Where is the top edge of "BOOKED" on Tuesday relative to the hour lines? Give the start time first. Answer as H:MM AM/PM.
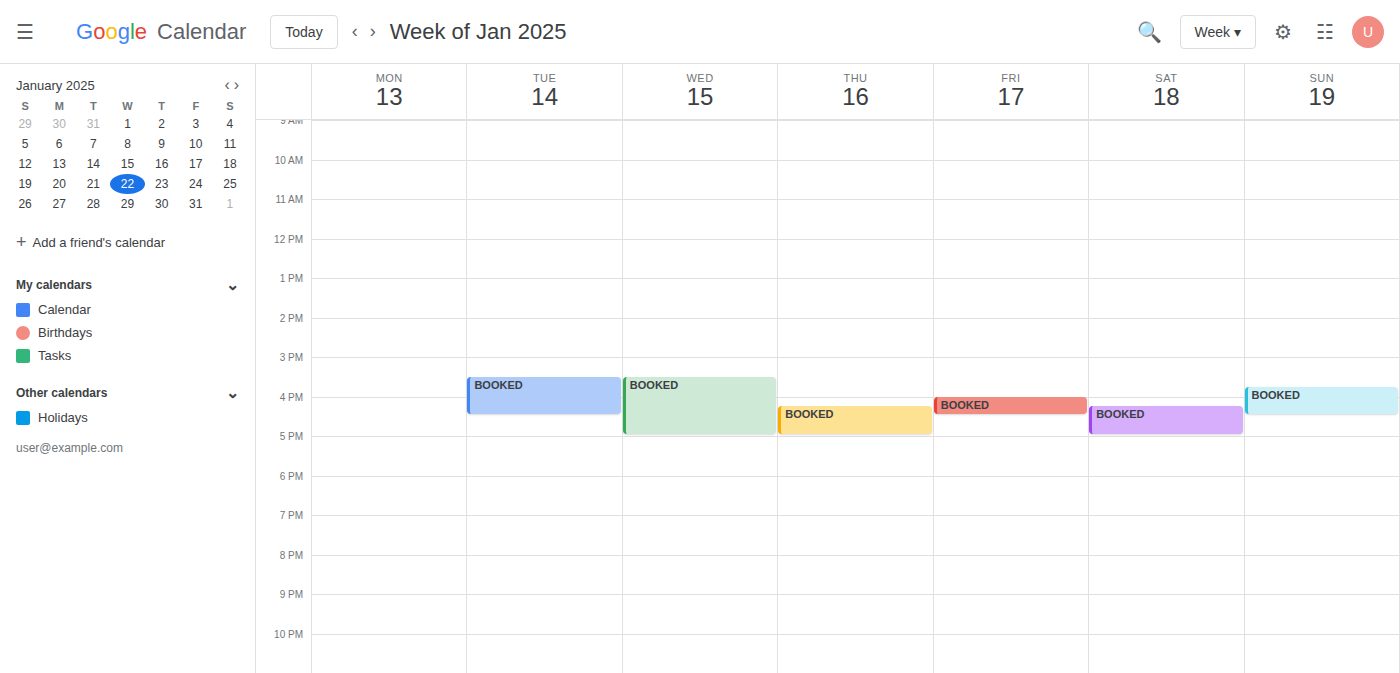
3:30 PM -- halfway between the 3 PM and 4 PM lines.